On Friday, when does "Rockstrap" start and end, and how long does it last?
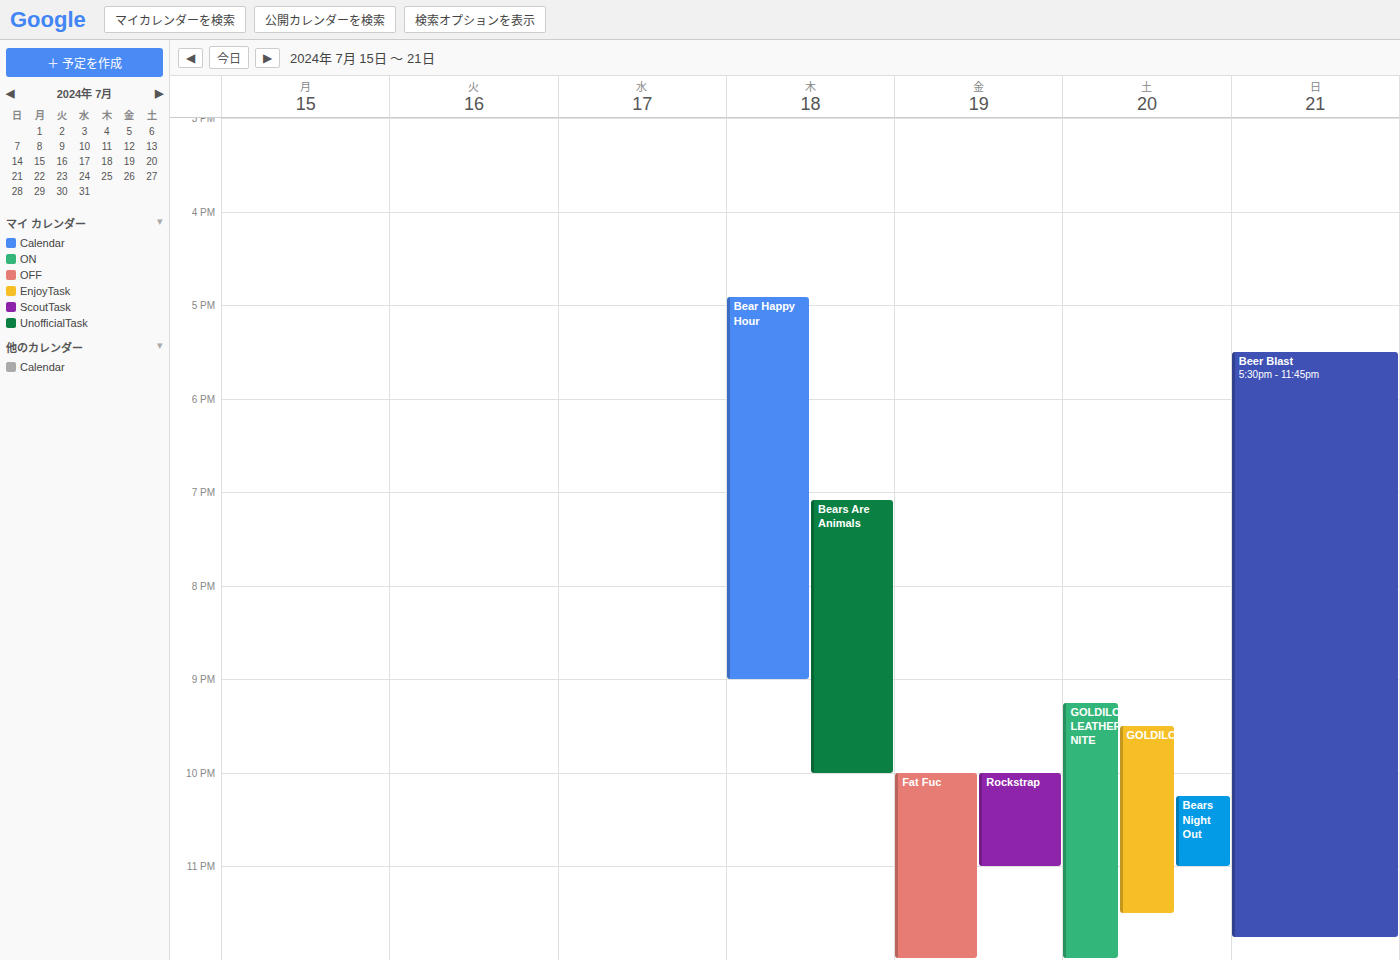
10:00 PM to 11:00 PM, 1 hour